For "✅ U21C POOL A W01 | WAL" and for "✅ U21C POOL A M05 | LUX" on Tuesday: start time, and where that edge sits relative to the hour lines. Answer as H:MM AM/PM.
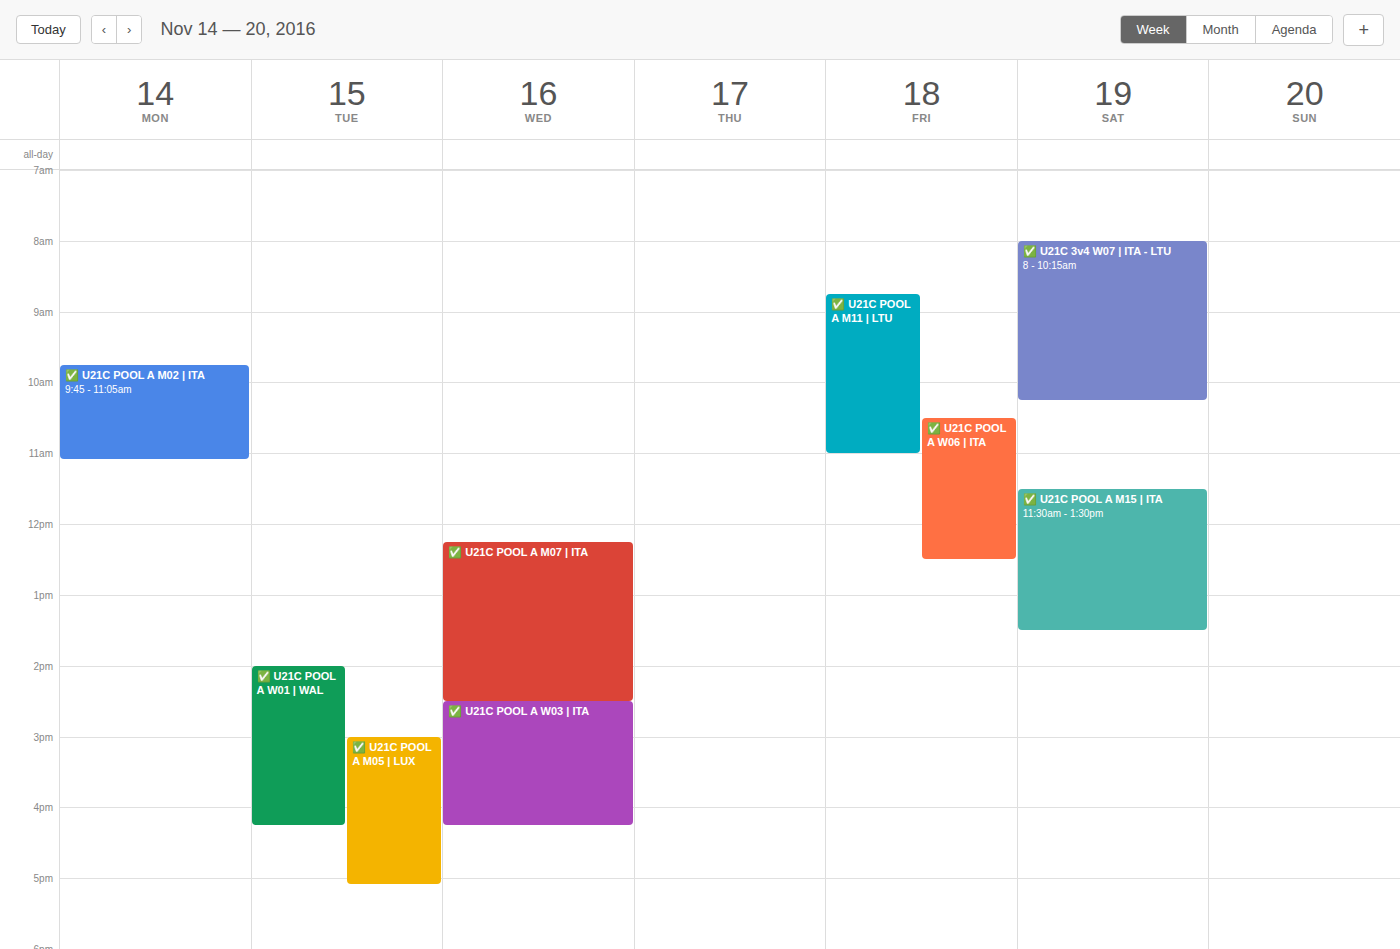
"✅ U21C POOL A W01 | WAL": 2:00 PM, exactly on the 2 PM line. "✅ U21C POOL A M05 | LUX": 3:00 PM, exactly on the 3 PM line.